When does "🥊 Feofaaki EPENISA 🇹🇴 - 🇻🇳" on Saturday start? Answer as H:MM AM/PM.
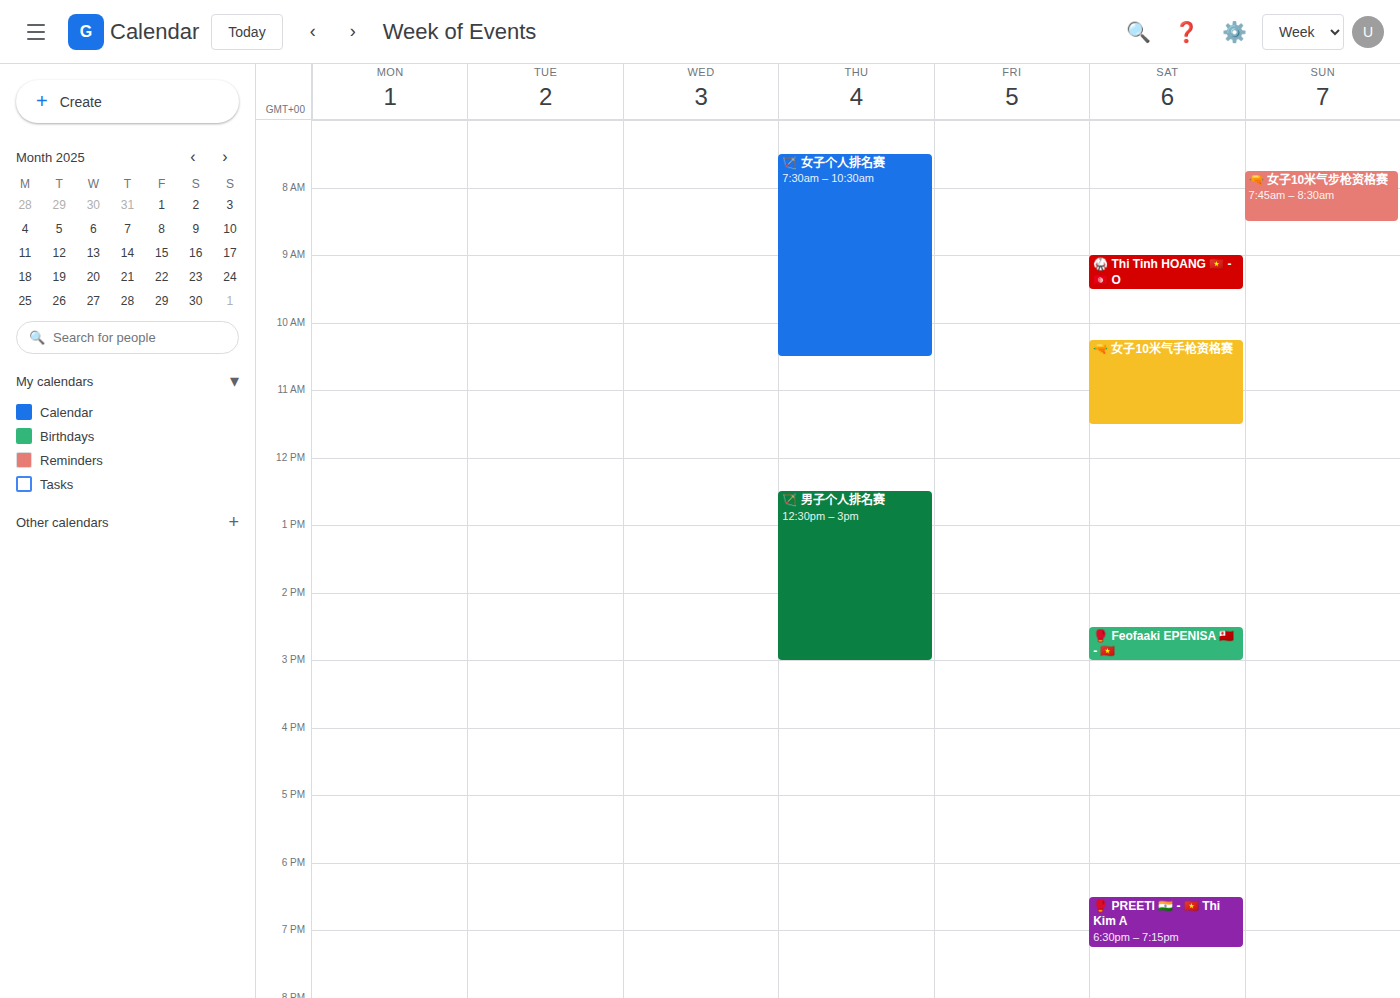
2:30 PM